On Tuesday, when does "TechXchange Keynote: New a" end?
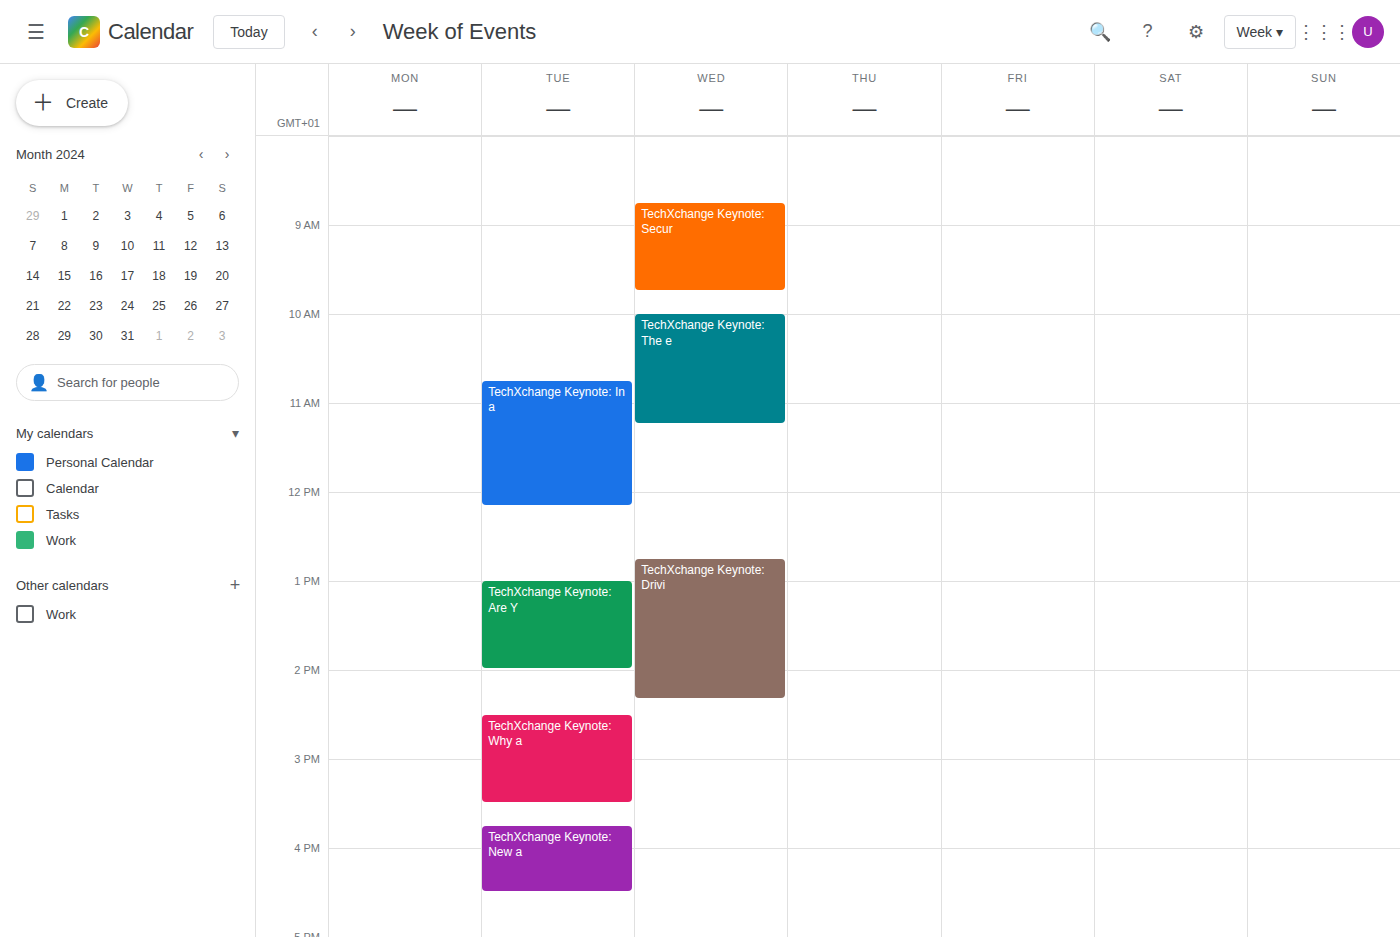
4:30 PM